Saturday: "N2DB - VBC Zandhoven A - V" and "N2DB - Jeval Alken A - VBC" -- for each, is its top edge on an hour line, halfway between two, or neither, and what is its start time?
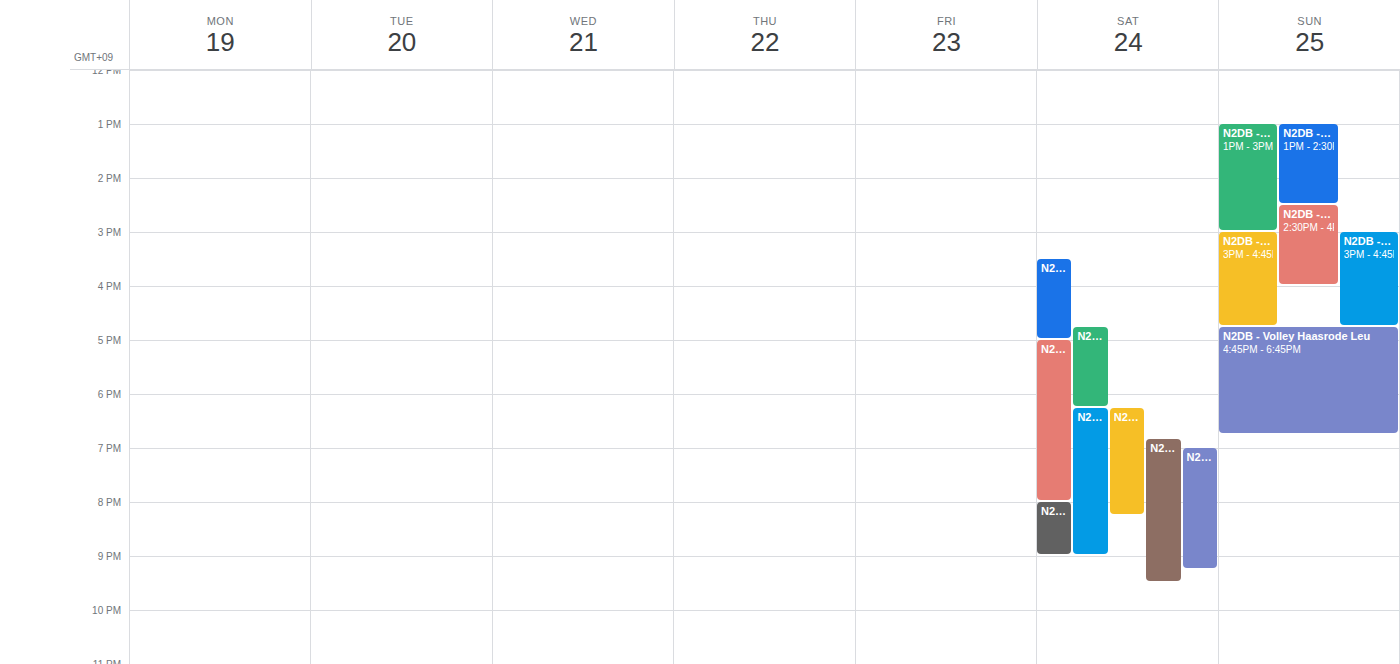
"N2DB - VBC Zandhoven A - V": 5:00 PM, exactly on the 5 PM line. "N2DB - Jeval Alken A - VBC": 7:00 PM, exactly on the 7 PM line.